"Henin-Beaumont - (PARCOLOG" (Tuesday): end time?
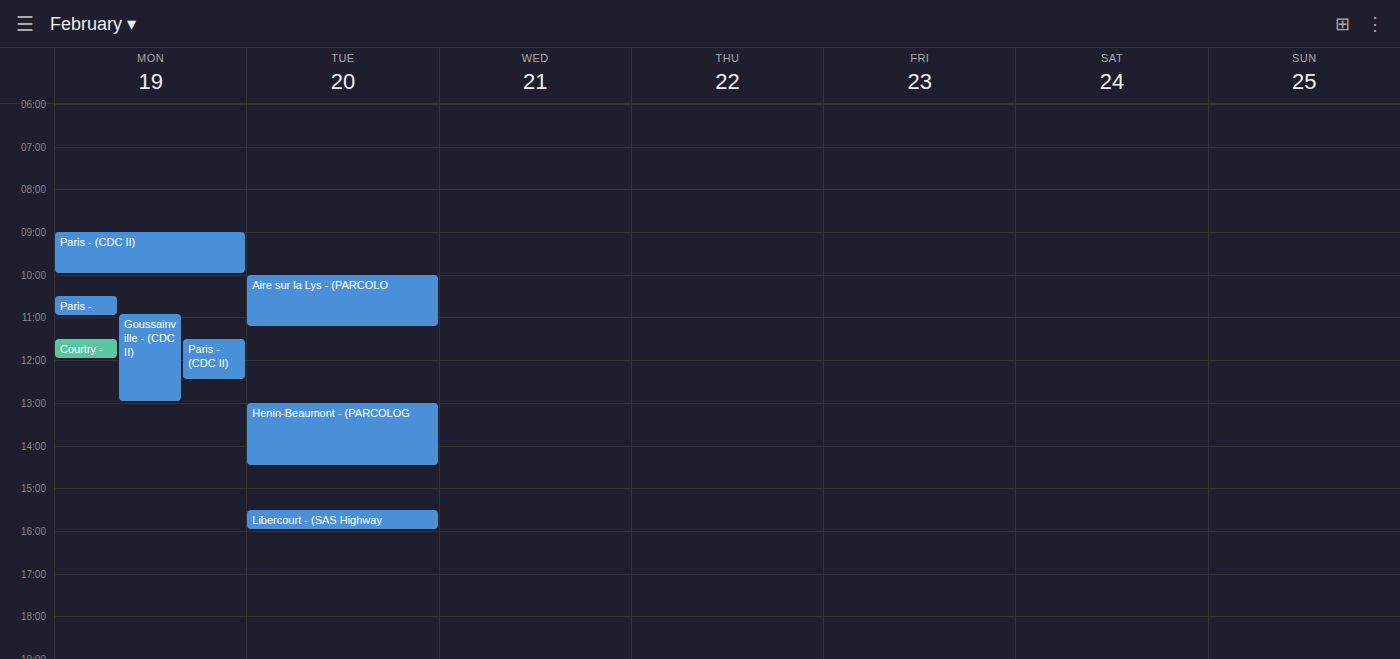
2:30 PM